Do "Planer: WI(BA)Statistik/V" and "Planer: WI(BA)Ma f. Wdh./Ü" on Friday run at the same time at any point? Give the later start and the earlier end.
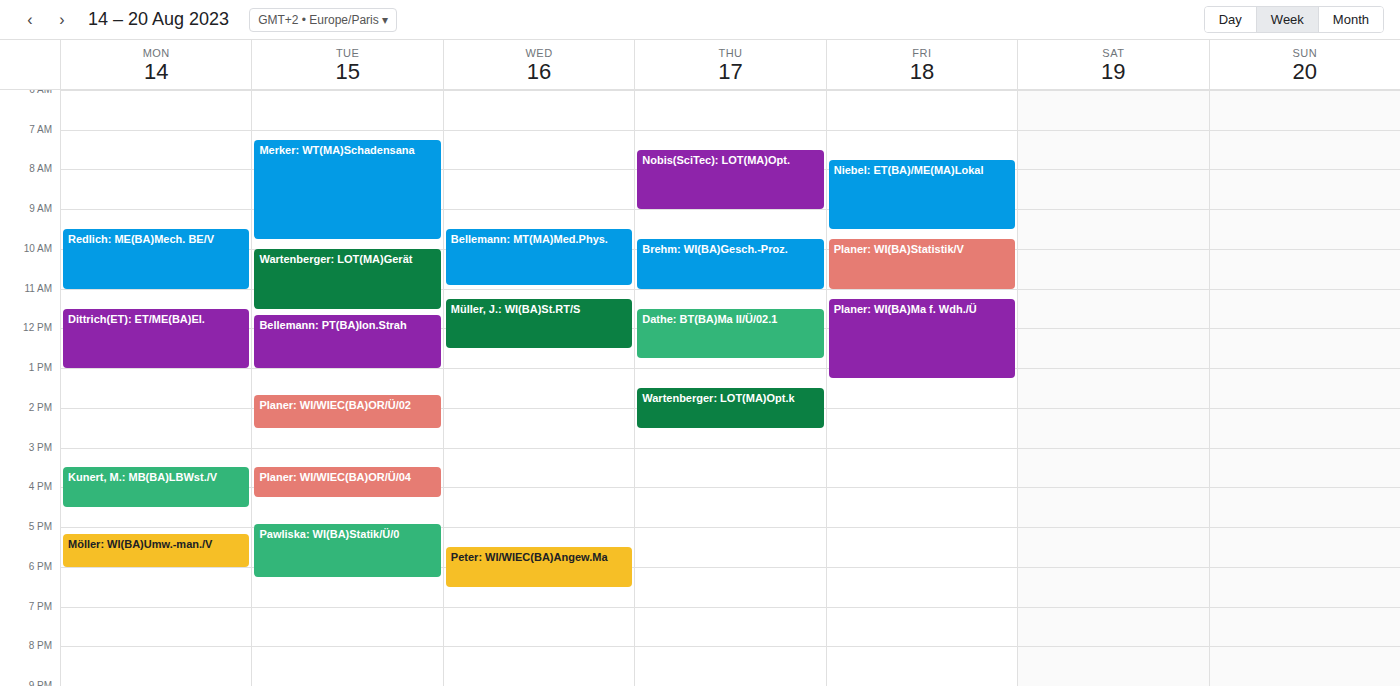
"Planer: WI(BA)Statistik/V" ends at 11:00 AM and "Planer: WI(BA)Ma f. Wdh./Ü" starts at 11:15 AM -- no overlap.